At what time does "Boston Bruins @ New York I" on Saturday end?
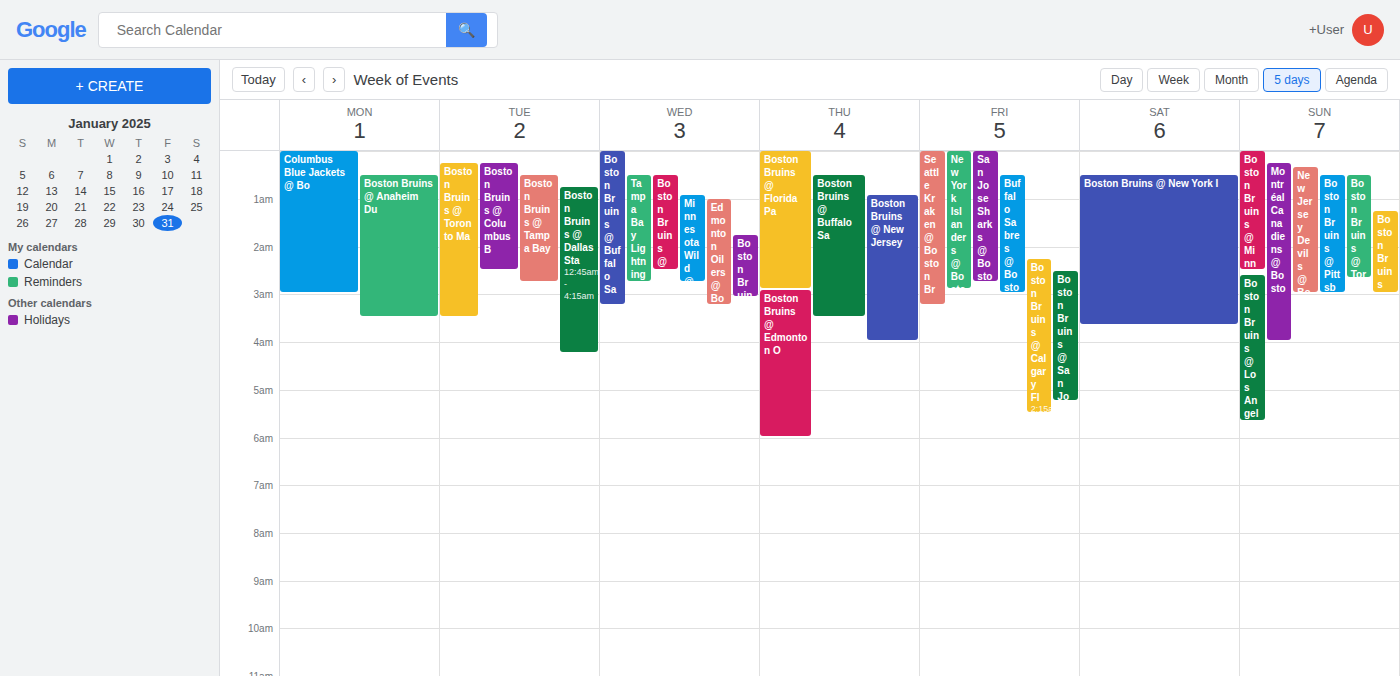
3:40 AM